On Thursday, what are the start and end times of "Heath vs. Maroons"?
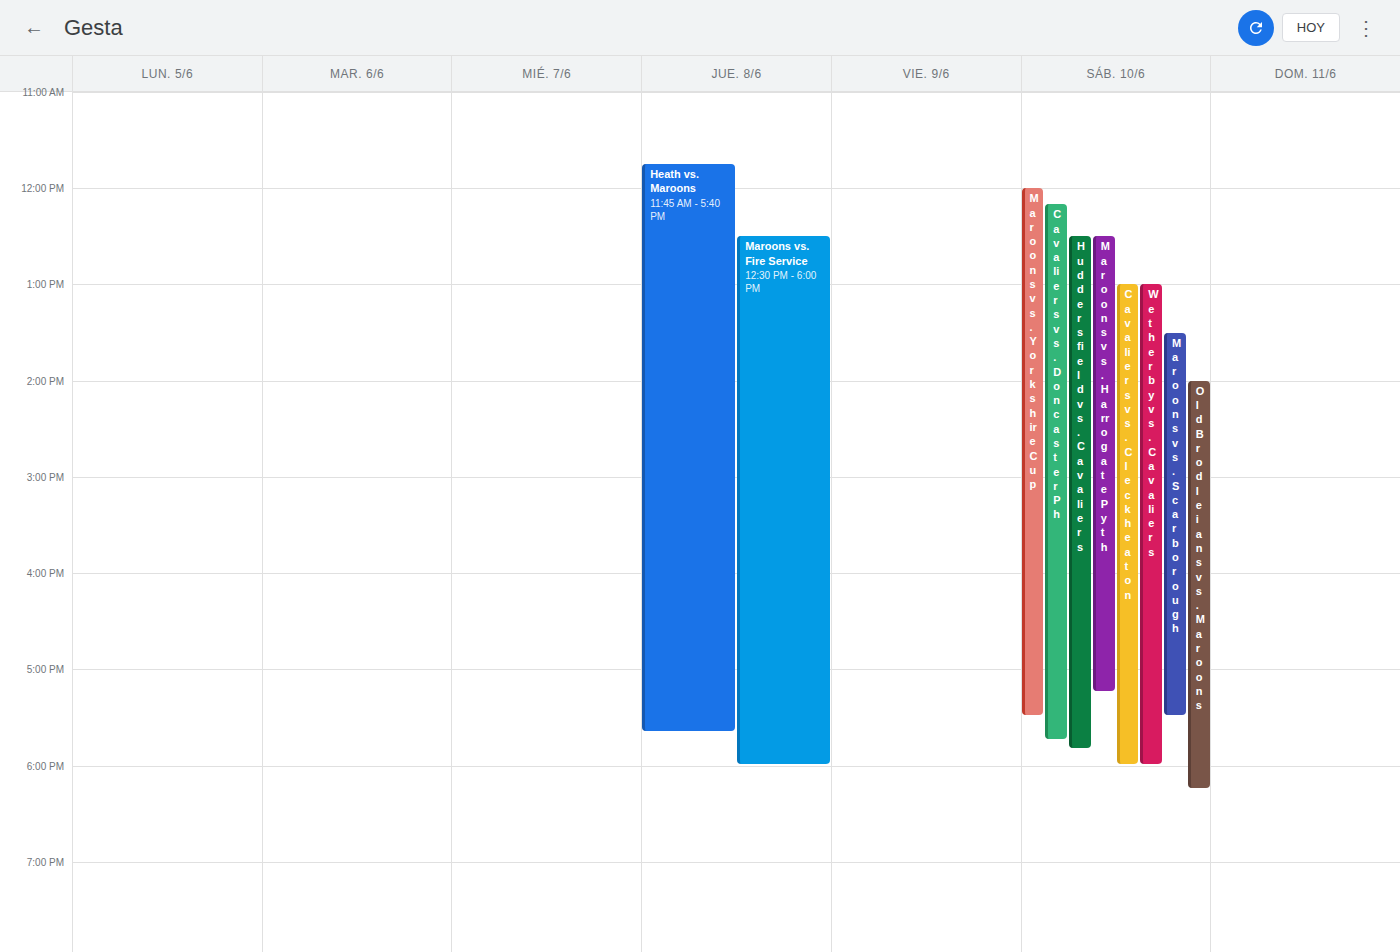
11:45 AM to 5:40 PM